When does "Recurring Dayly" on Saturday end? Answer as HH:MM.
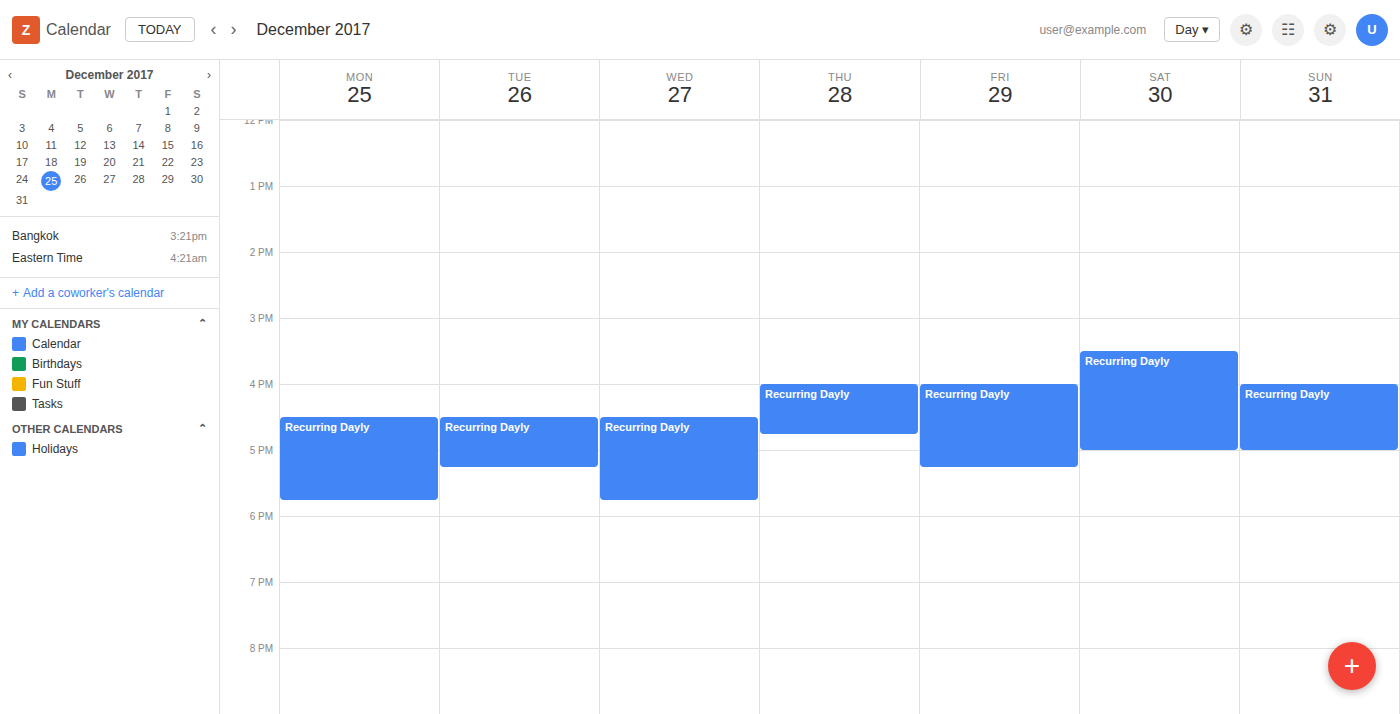
17:00